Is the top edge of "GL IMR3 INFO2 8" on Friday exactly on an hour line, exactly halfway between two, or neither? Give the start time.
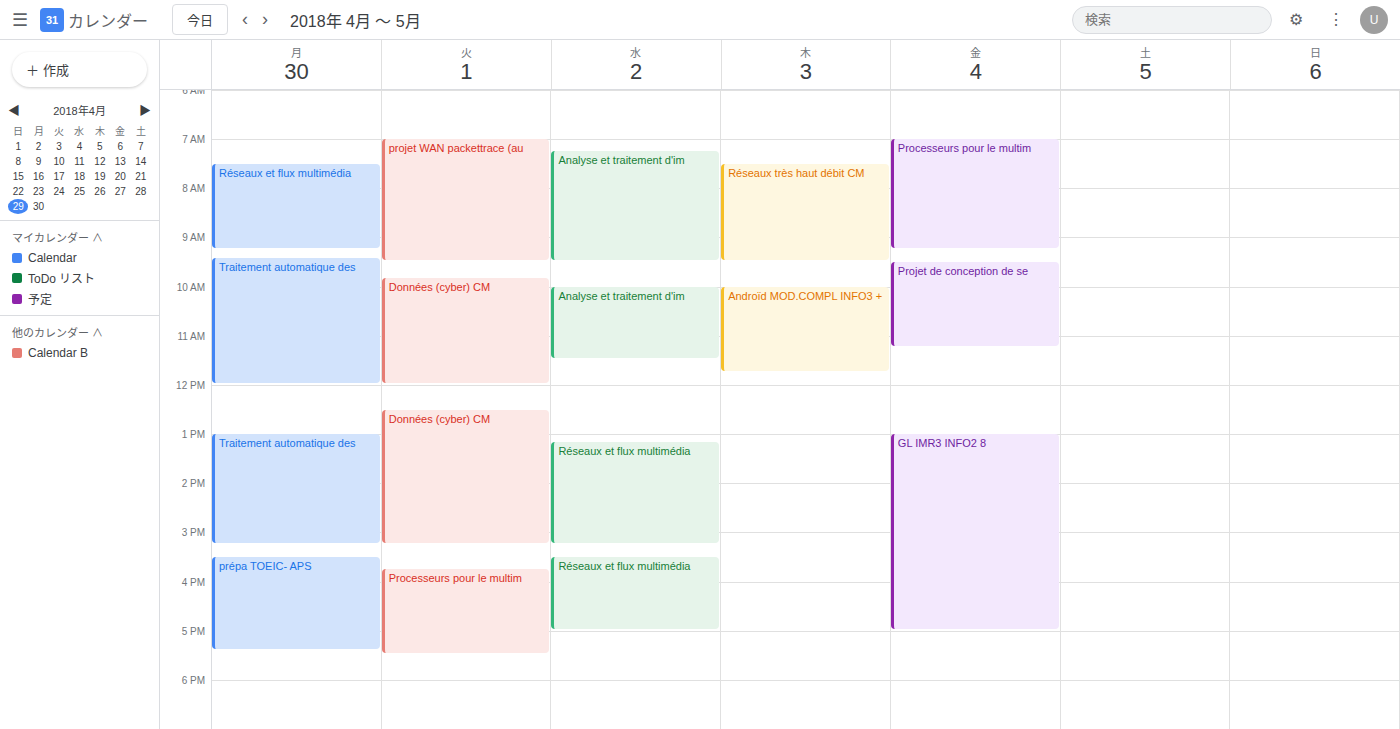
1:00 PM -- exactly on the 1 PM line.